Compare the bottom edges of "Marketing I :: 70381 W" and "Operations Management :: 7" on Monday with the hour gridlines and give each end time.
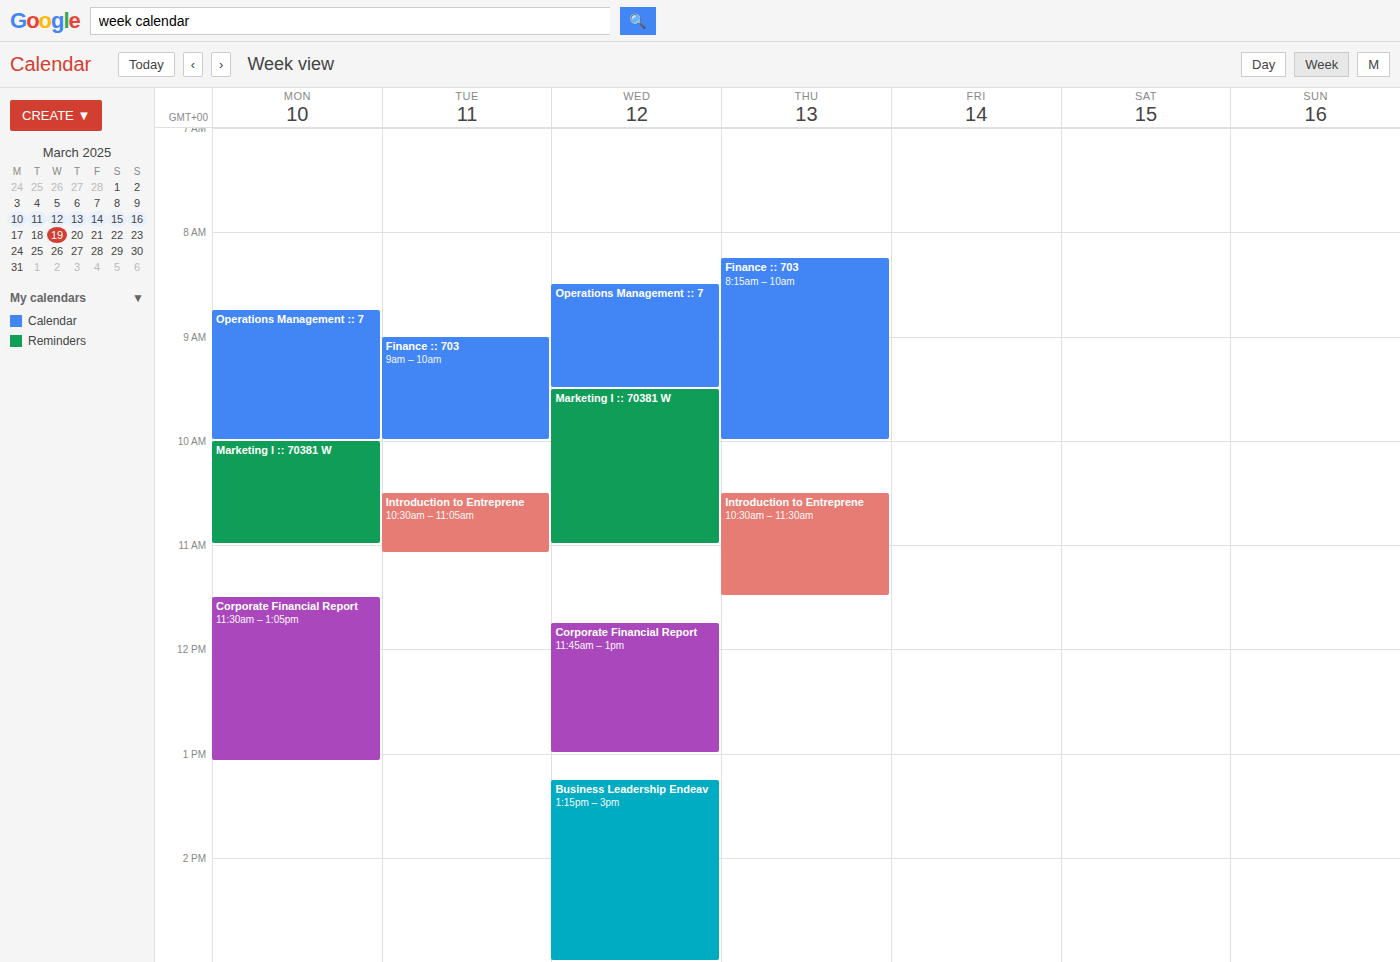
"Marketing I :: 70381 W": 11:00 AM, exactly on the 11 AM line. "Operations Management :: 7": 10:00 AM, exactly on the 10 AM line.